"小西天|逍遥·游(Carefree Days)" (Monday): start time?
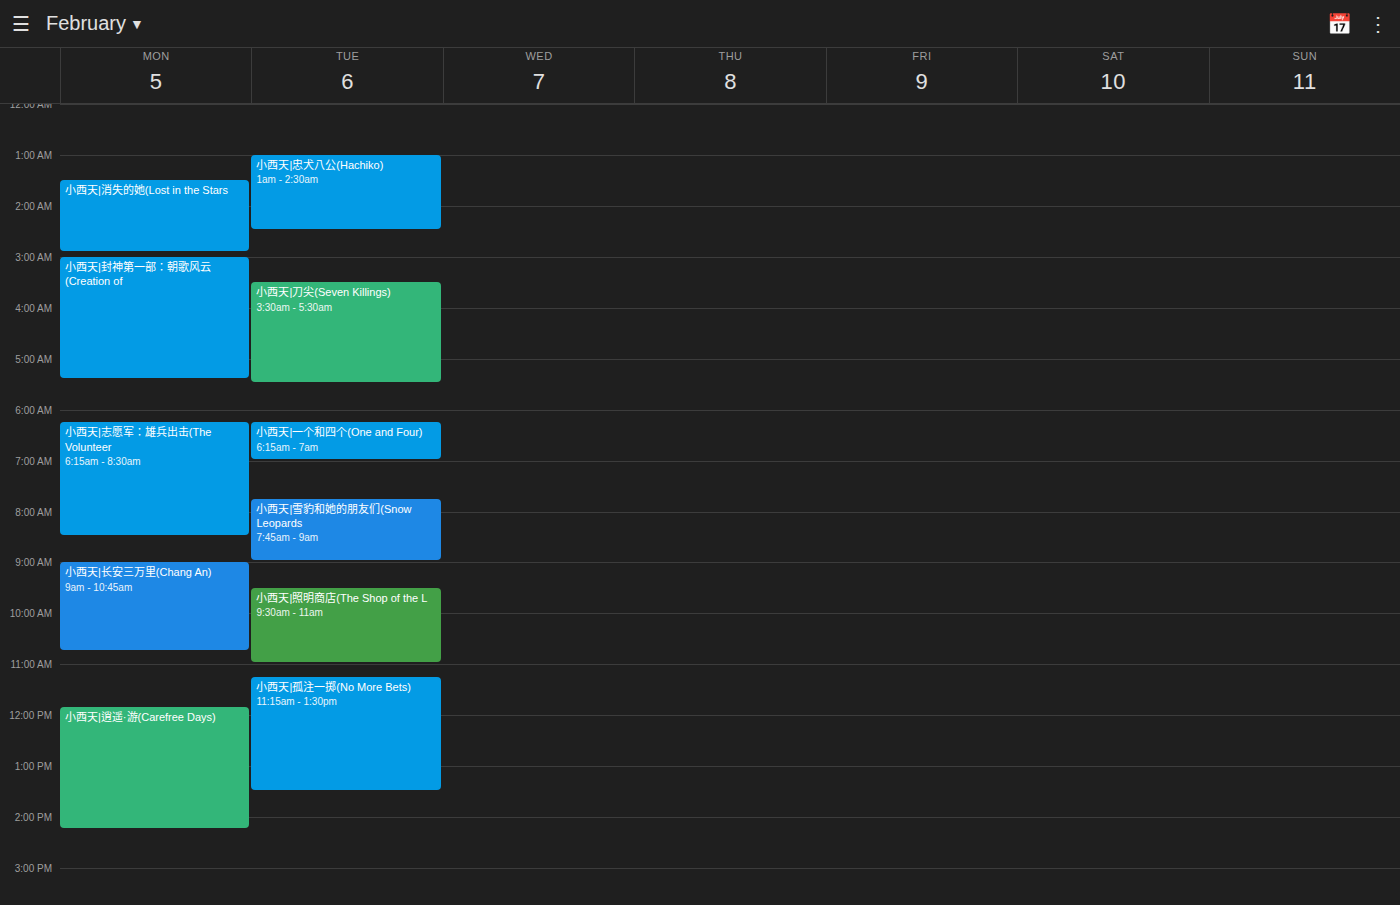
11:50 AM